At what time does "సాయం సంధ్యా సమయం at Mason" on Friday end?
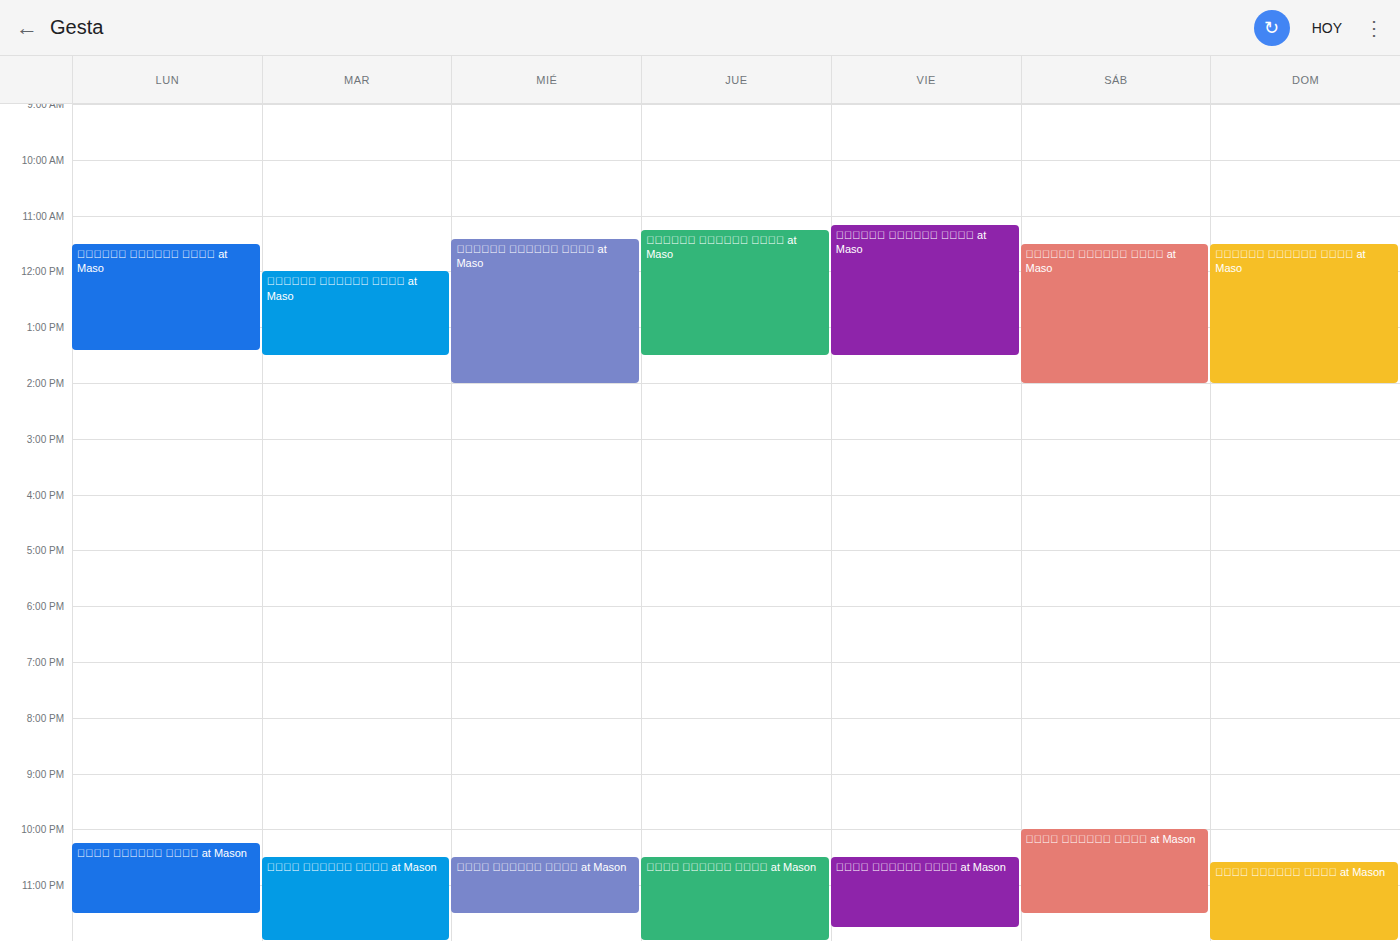
11:45 PM